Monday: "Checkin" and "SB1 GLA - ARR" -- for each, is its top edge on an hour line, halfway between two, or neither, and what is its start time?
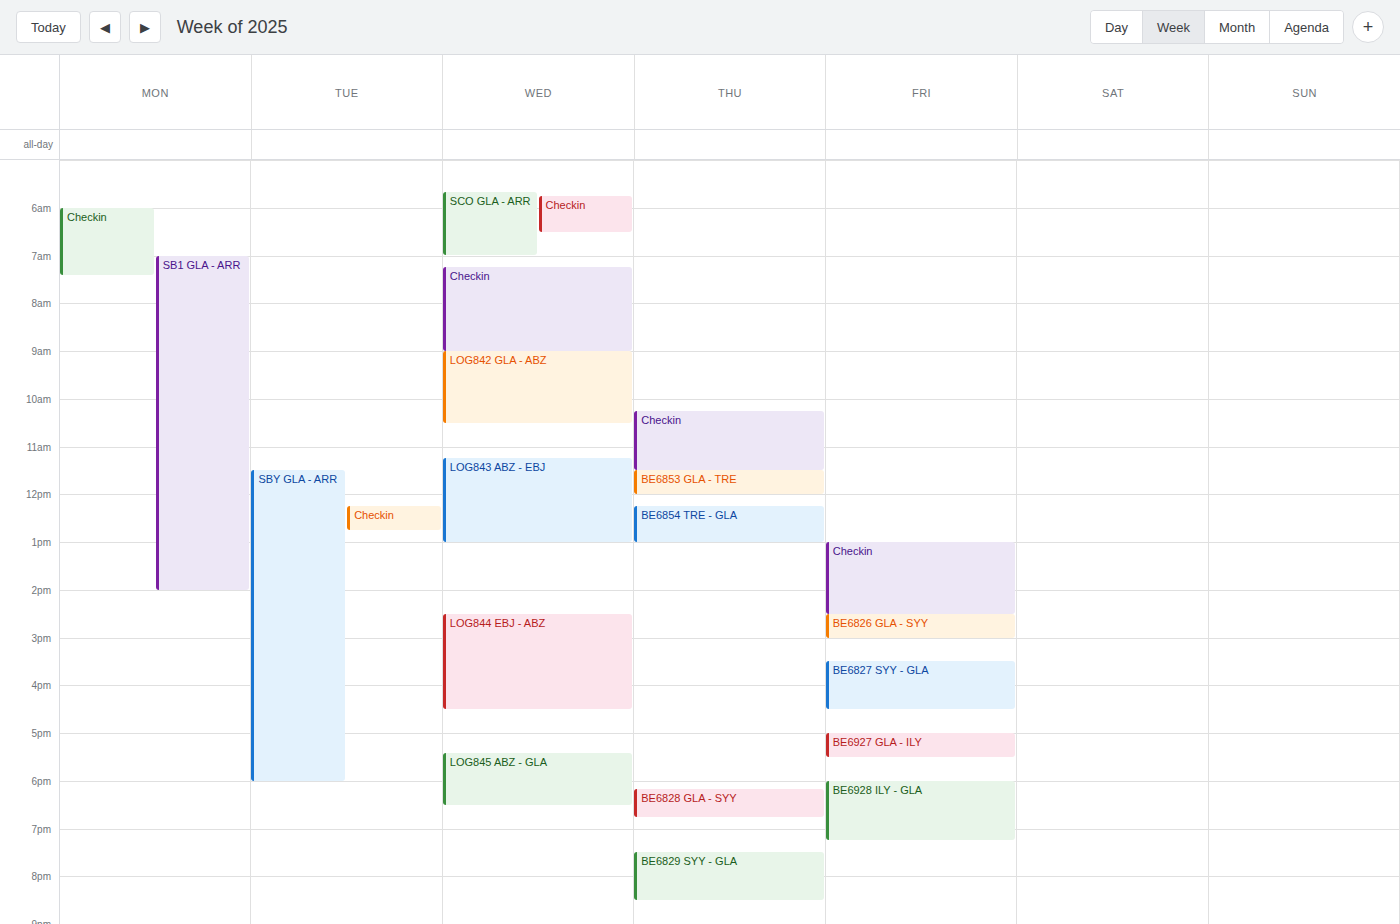
"Checkin": 6:00 AM, exactly on the 6 AM line. "SB1 GLA - ARR": 7:00 AM, exactly on the 7 AM line.